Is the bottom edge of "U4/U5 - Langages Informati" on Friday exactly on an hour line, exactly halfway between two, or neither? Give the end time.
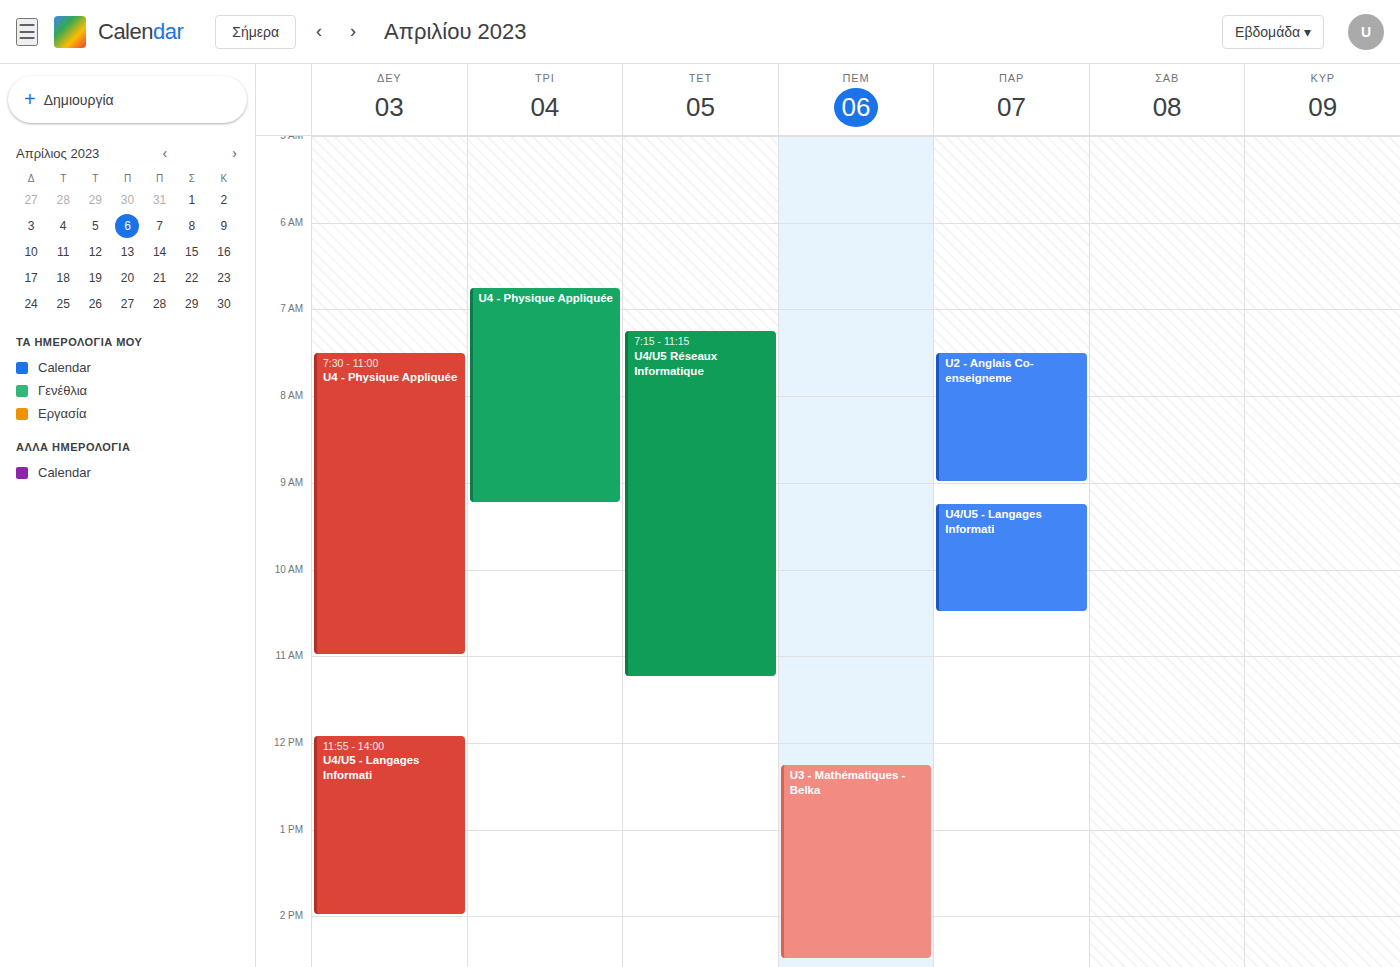
10:30 AM -- halfway between the 10 AM and 11 AM lines.